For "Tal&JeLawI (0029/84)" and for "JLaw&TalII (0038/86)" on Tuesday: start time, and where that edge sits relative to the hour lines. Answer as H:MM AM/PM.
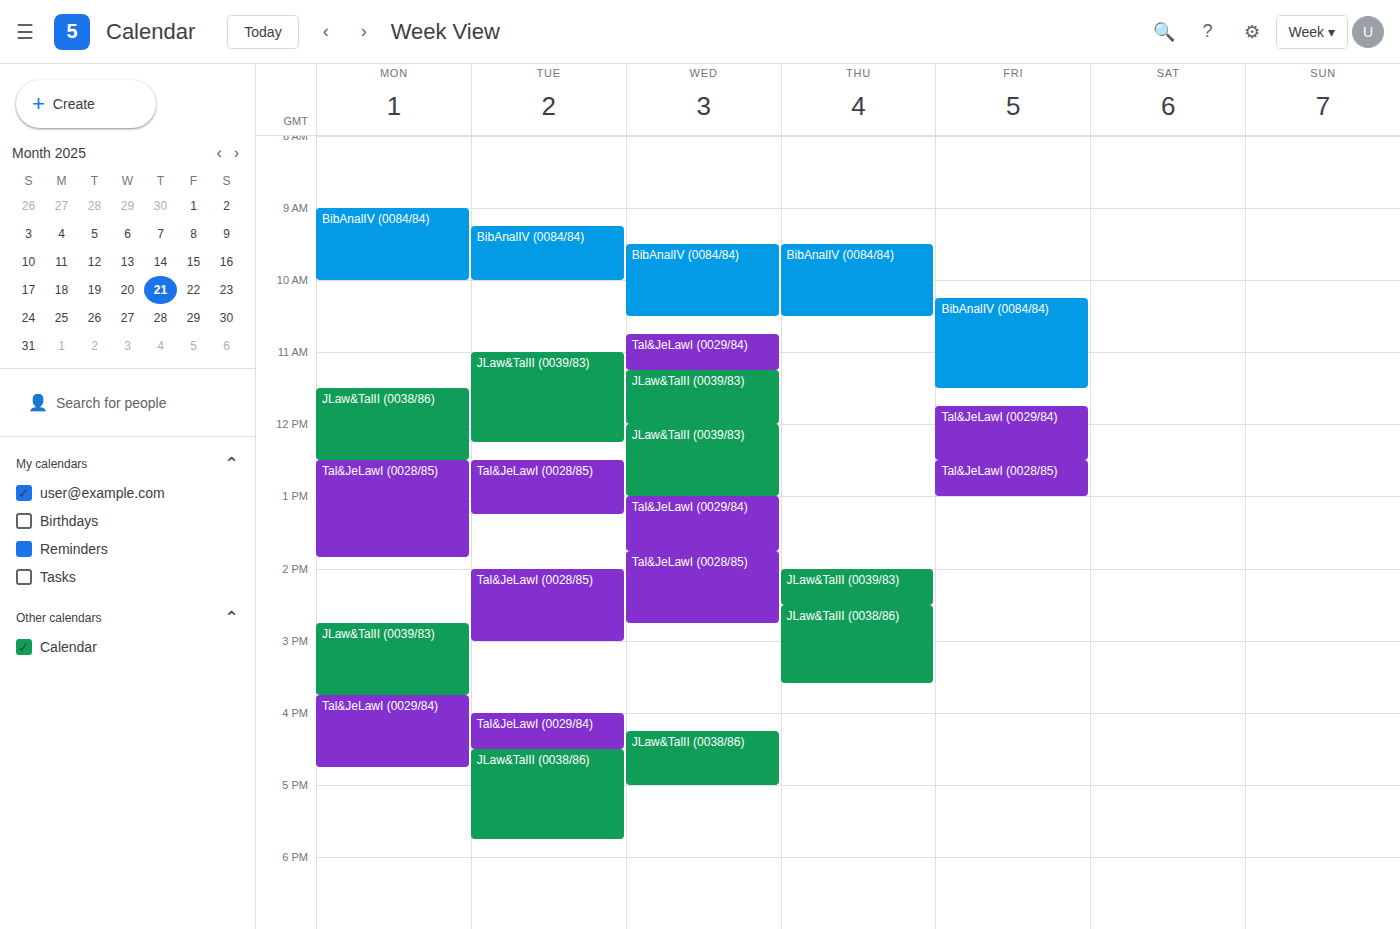
"Tal&JeLawI (0029/84)": 4:00 PM, exactly on the 4 PM line. "JLaw&TalII (0038/86)": 4:30 PM, halfway between the 4 PM and 5 PM lines.